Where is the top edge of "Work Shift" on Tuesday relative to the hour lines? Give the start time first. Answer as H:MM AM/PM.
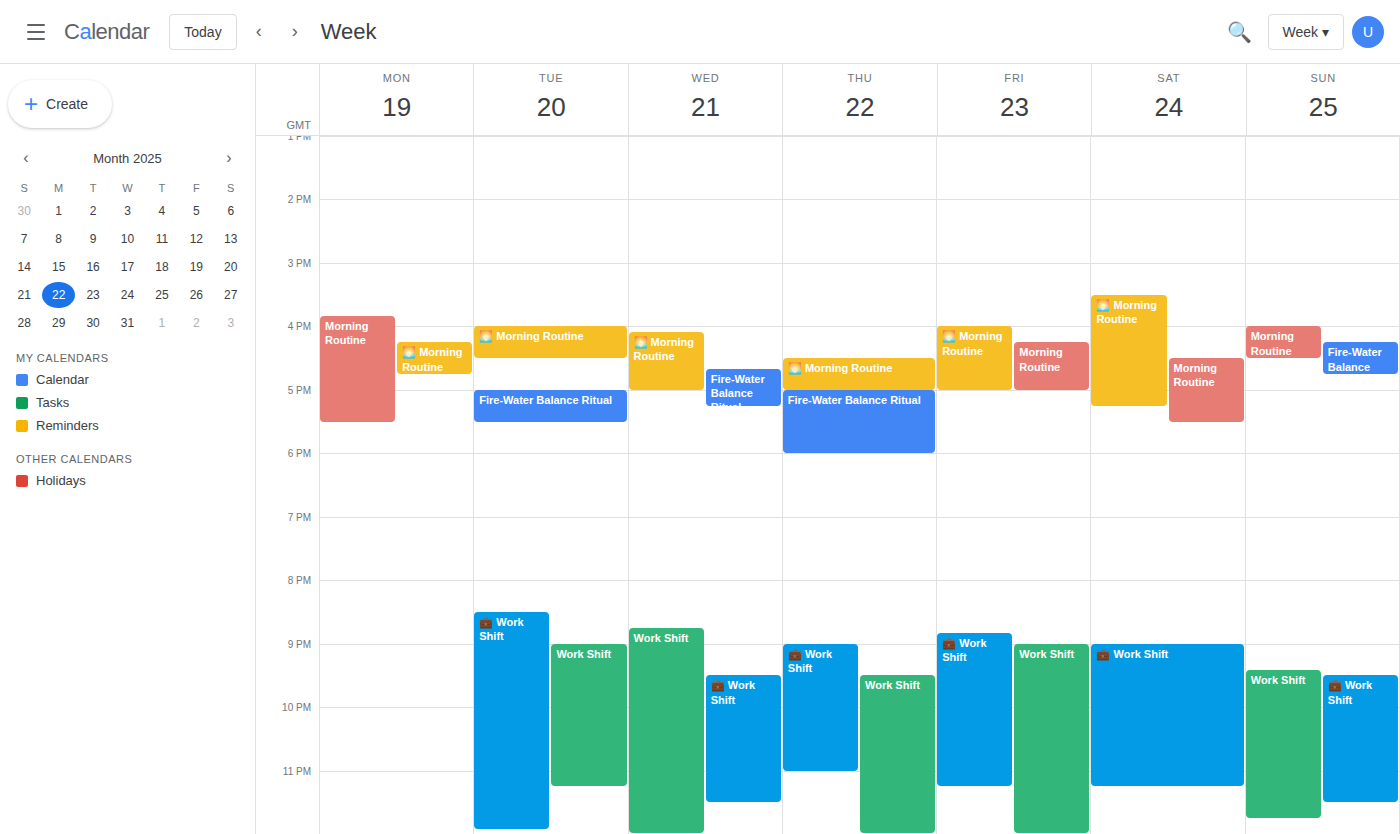
9:00 PM -- exactly on the 9 PM line.